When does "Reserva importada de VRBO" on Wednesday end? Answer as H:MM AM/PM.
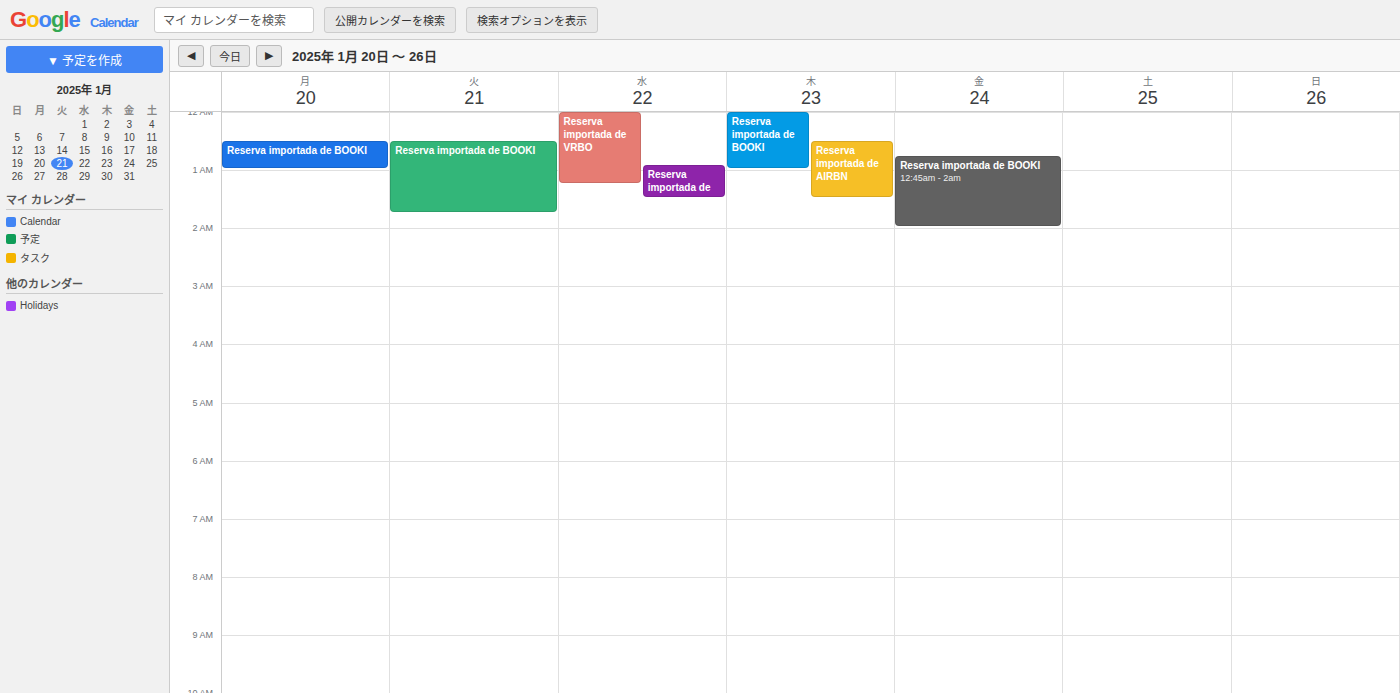
1:15 AM